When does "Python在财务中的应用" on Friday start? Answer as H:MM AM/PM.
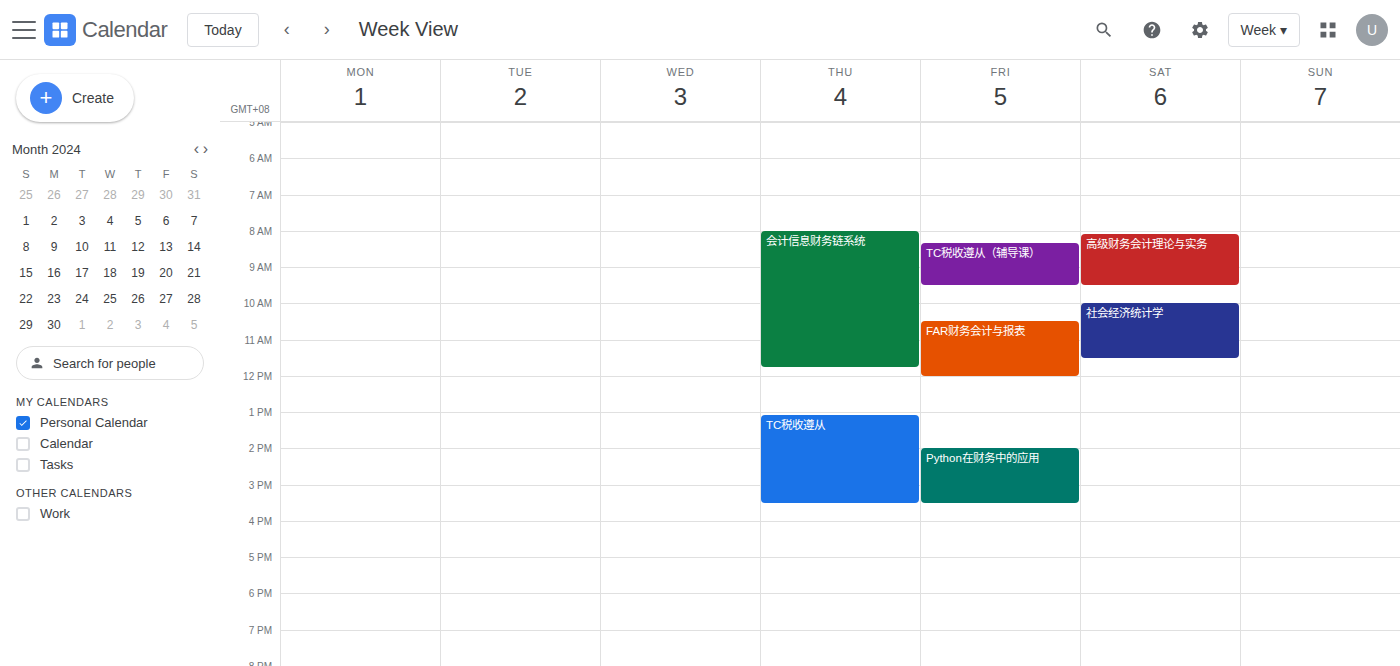
2:00 PM